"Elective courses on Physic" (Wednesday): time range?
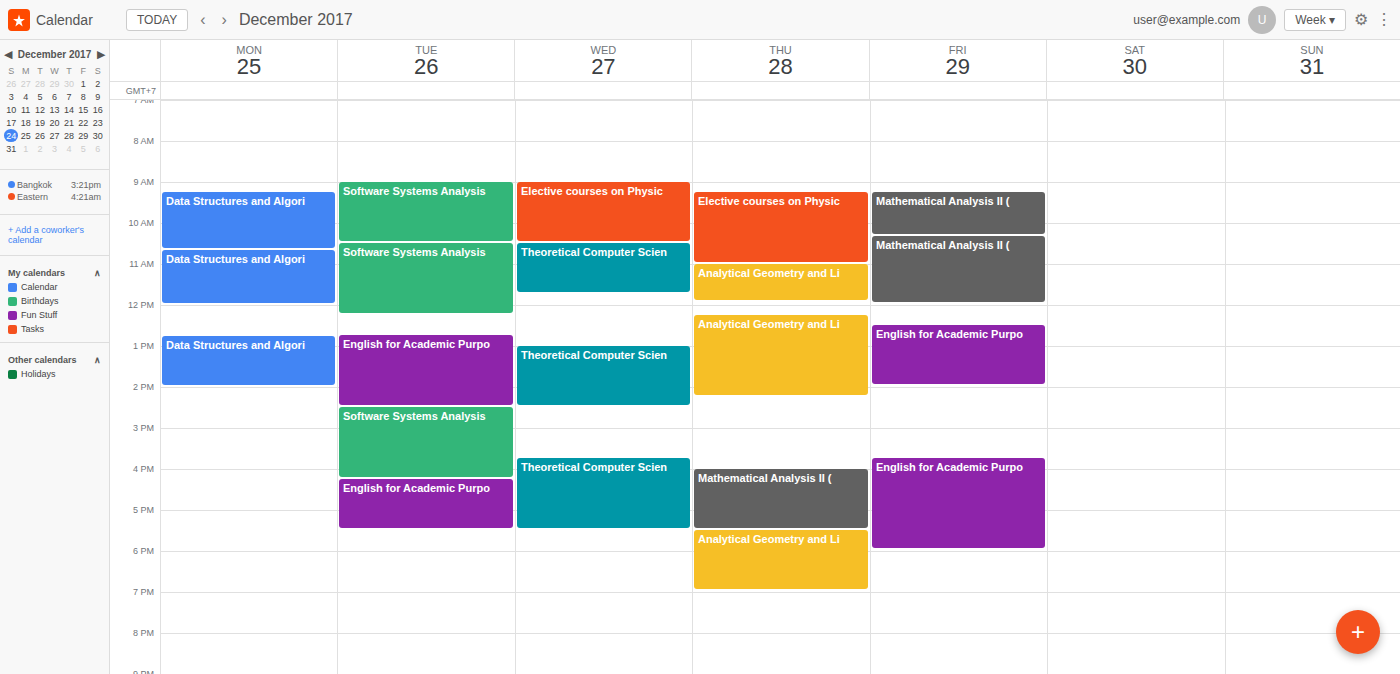
9:00 AM to 10:30 AM